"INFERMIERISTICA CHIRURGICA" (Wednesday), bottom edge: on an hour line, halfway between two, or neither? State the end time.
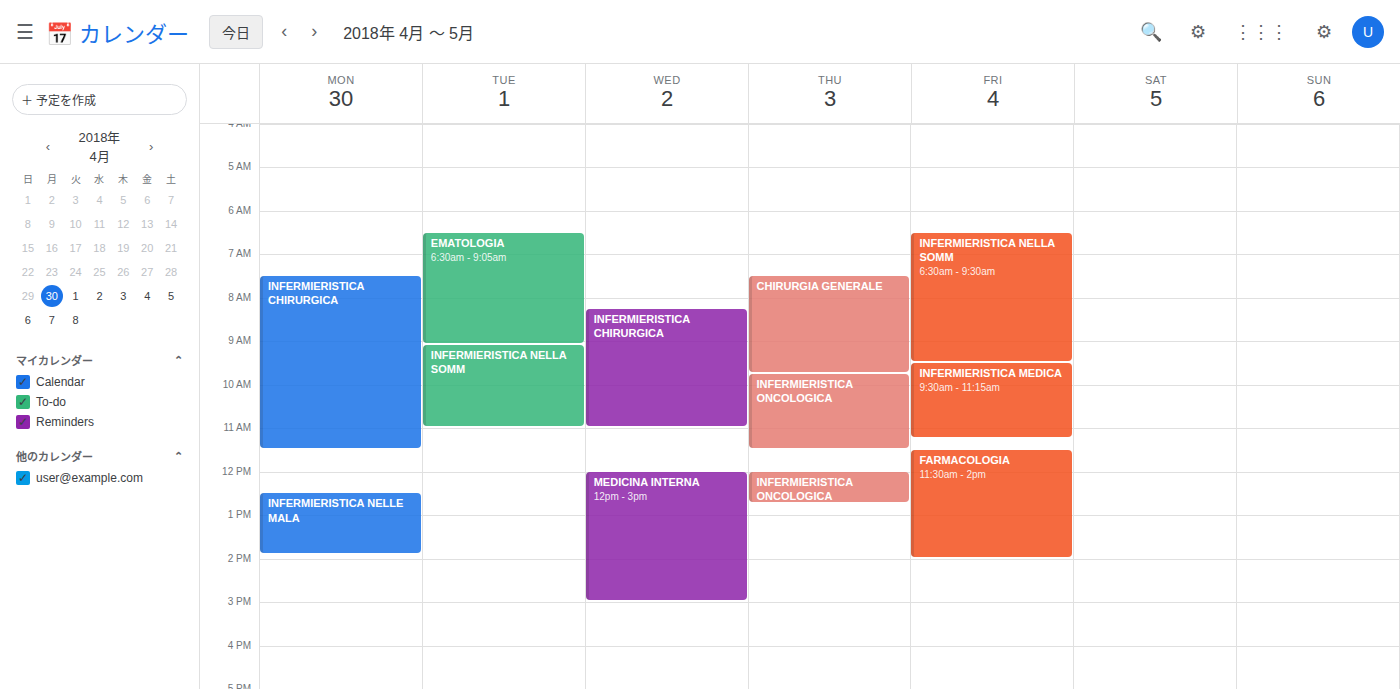
11:00 -- exactly on the 11:00 line.